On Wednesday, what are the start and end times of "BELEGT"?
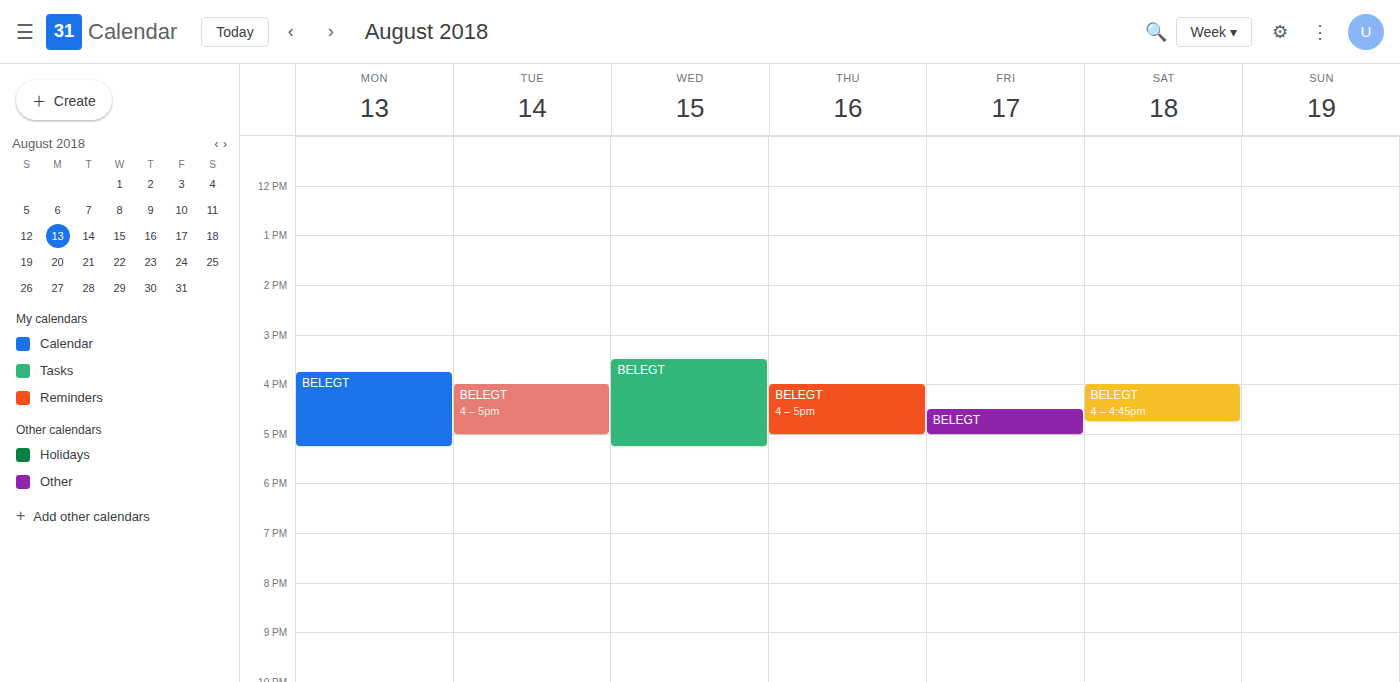
3:30 PM to 5:15 PM